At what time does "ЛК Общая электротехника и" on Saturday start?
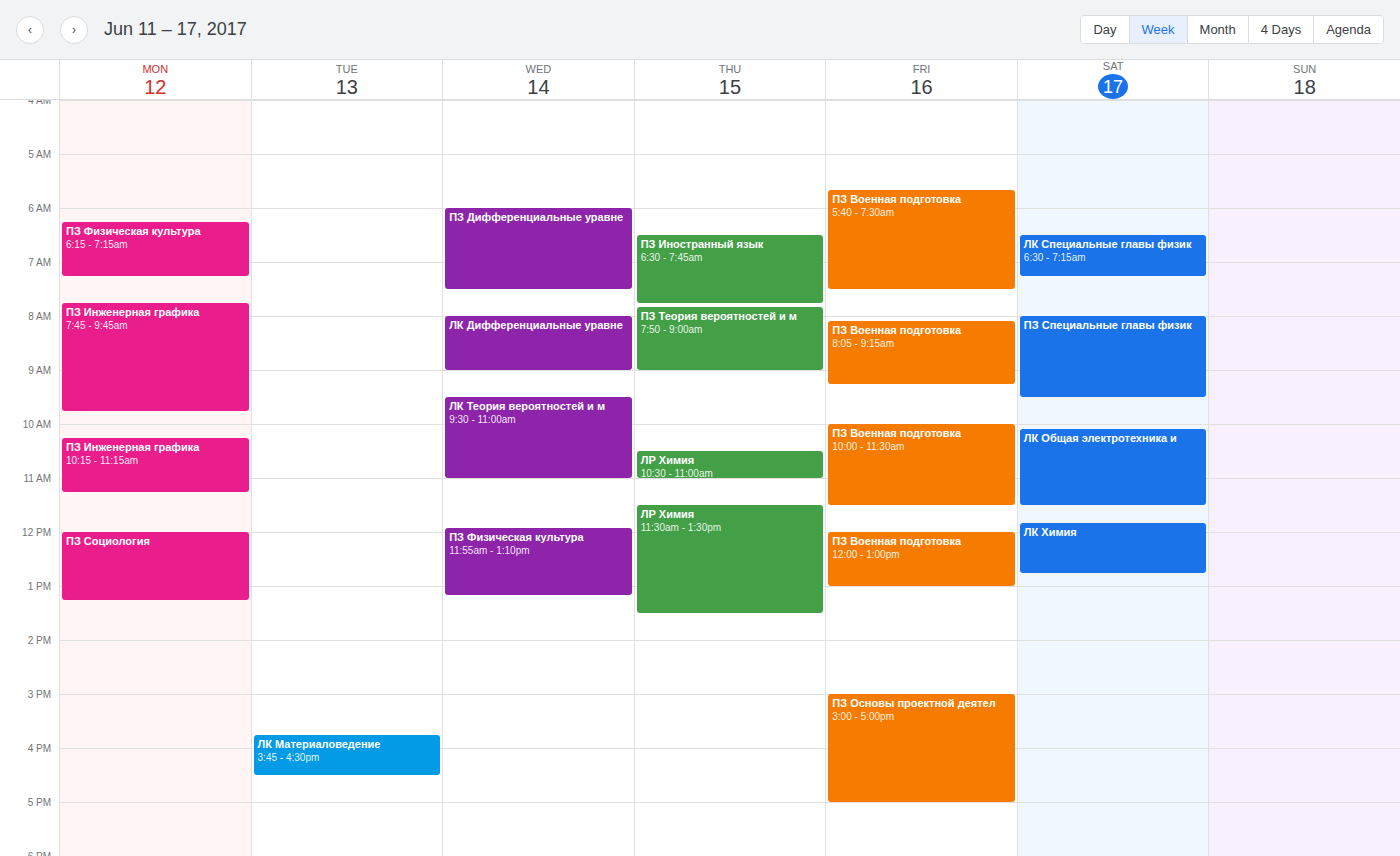
10:05